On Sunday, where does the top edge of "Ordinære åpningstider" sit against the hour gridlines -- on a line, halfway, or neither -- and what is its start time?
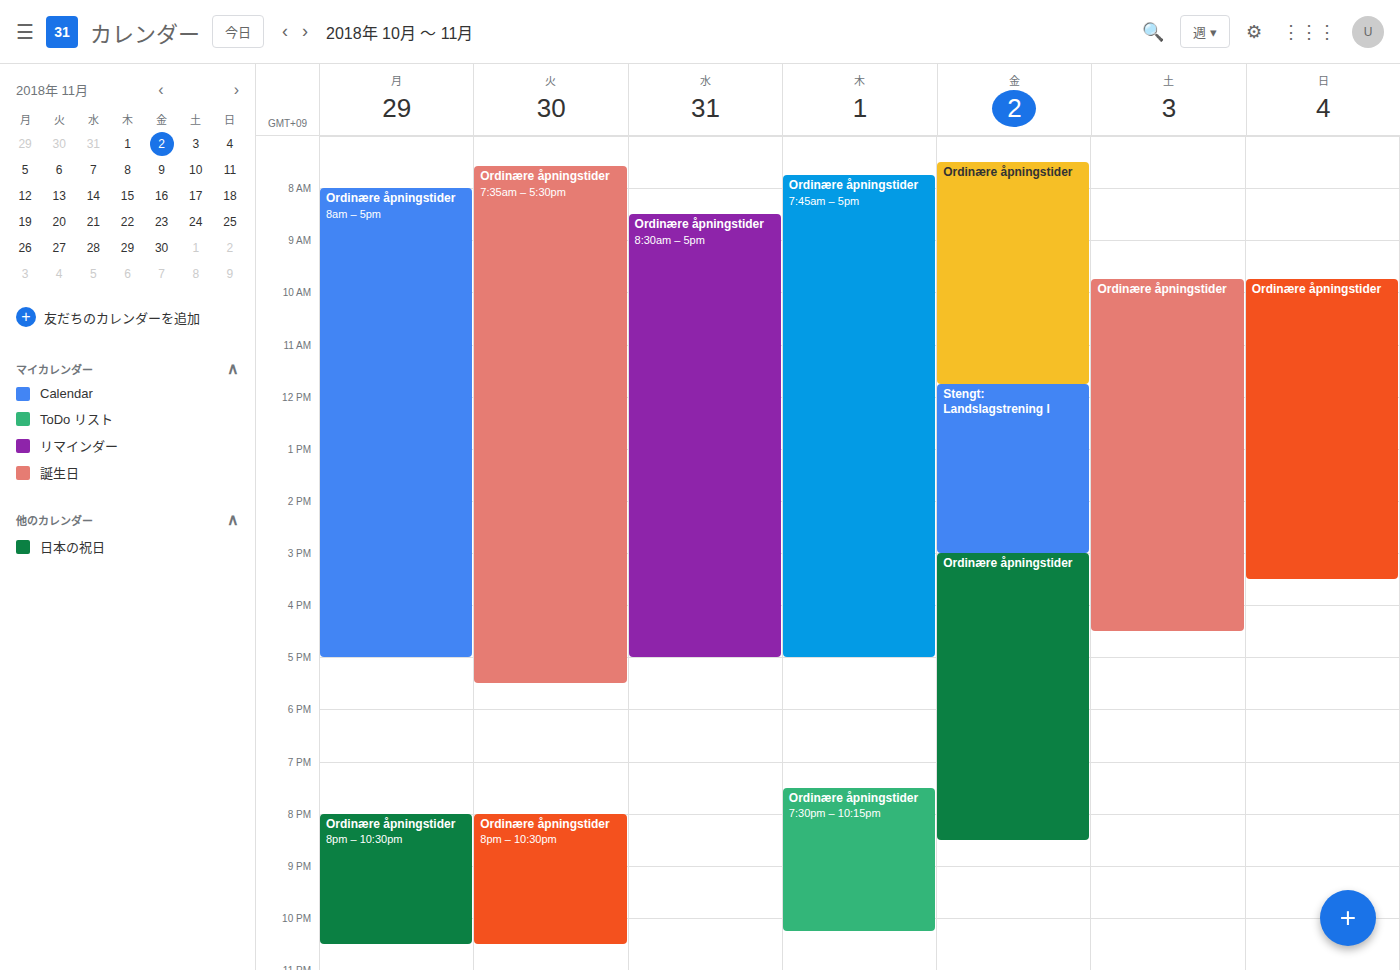
09:45 -- neither: three quarters of the way from the 09:00 line to the 10:00 line.